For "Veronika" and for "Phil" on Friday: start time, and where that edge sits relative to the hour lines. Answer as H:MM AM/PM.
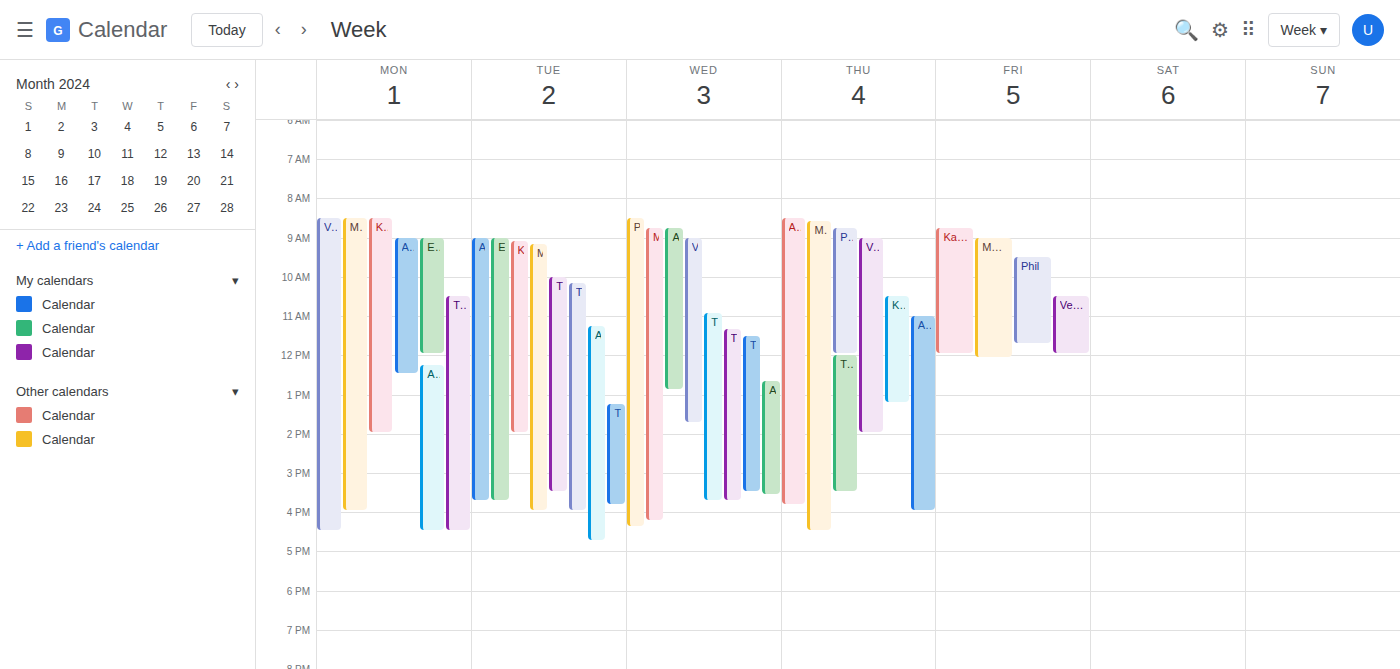
"Veronika": 10:30 AM, halfway between the 10 AM and 11 AM lines. "Phil": 9:30 AM, halfway between the 9 AM and 10 AM lines.